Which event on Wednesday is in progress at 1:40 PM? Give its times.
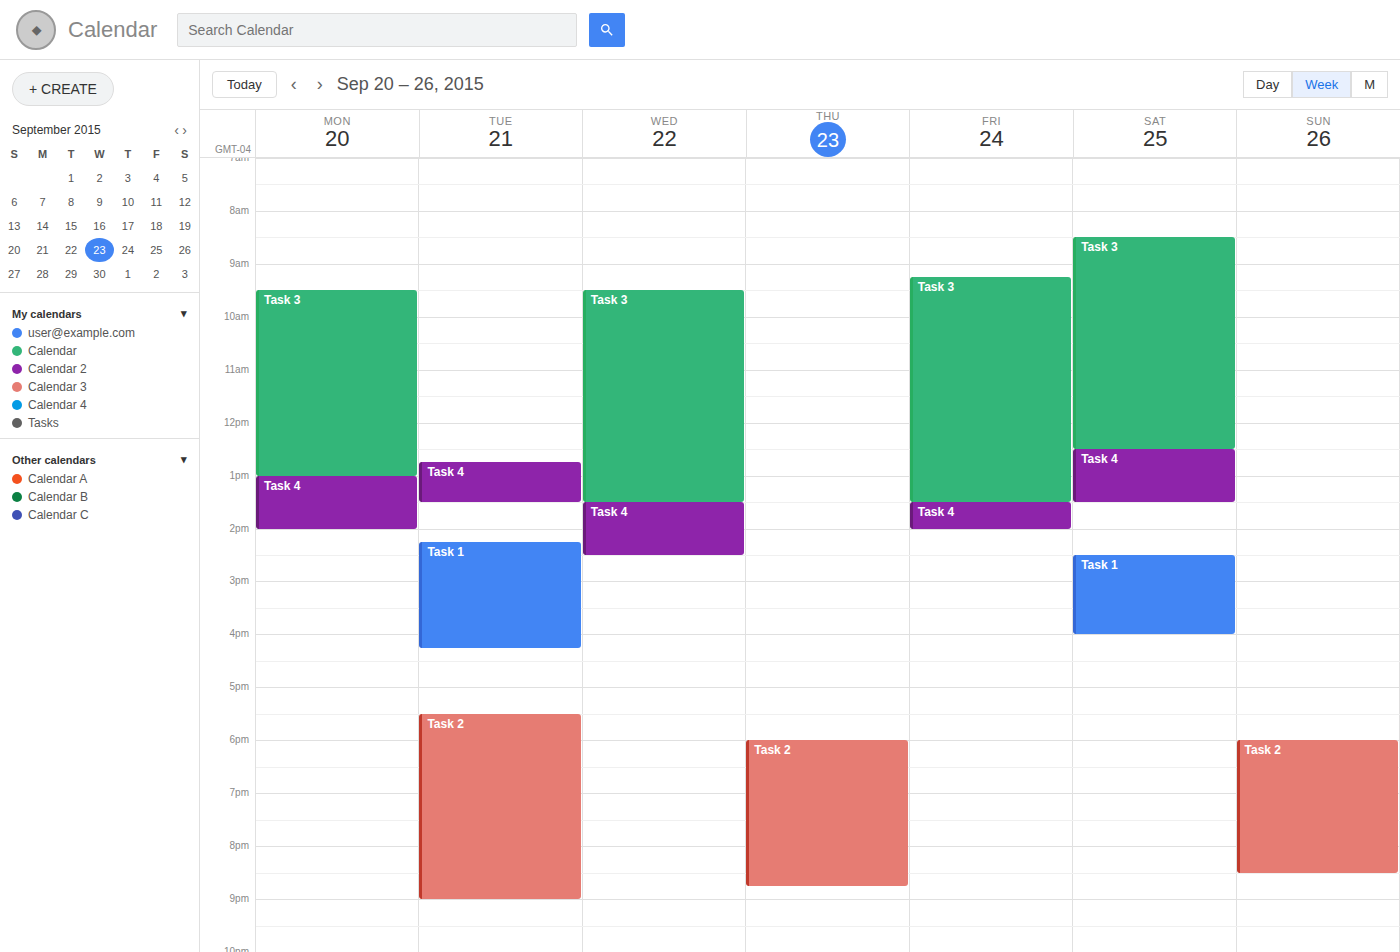
"Task 4", 1:30 PM to 2:30 PM